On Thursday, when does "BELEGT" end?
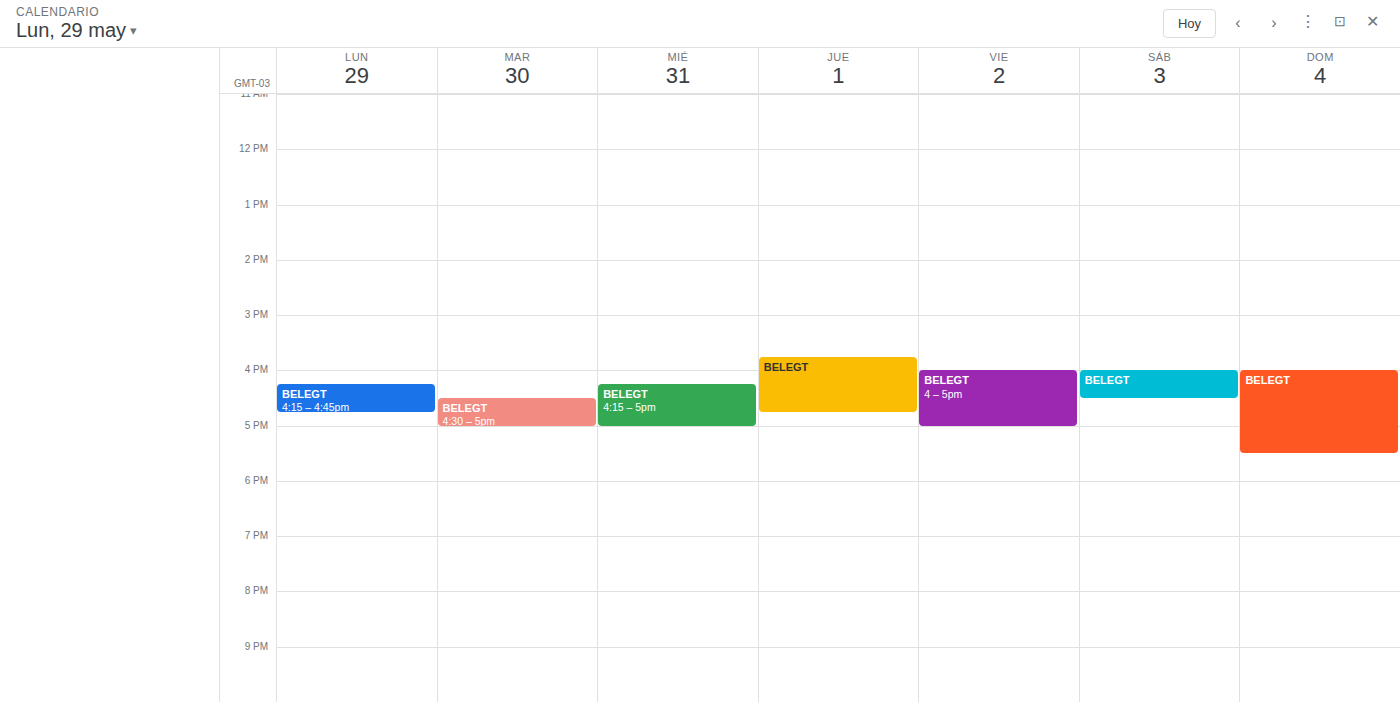
4:45 PM